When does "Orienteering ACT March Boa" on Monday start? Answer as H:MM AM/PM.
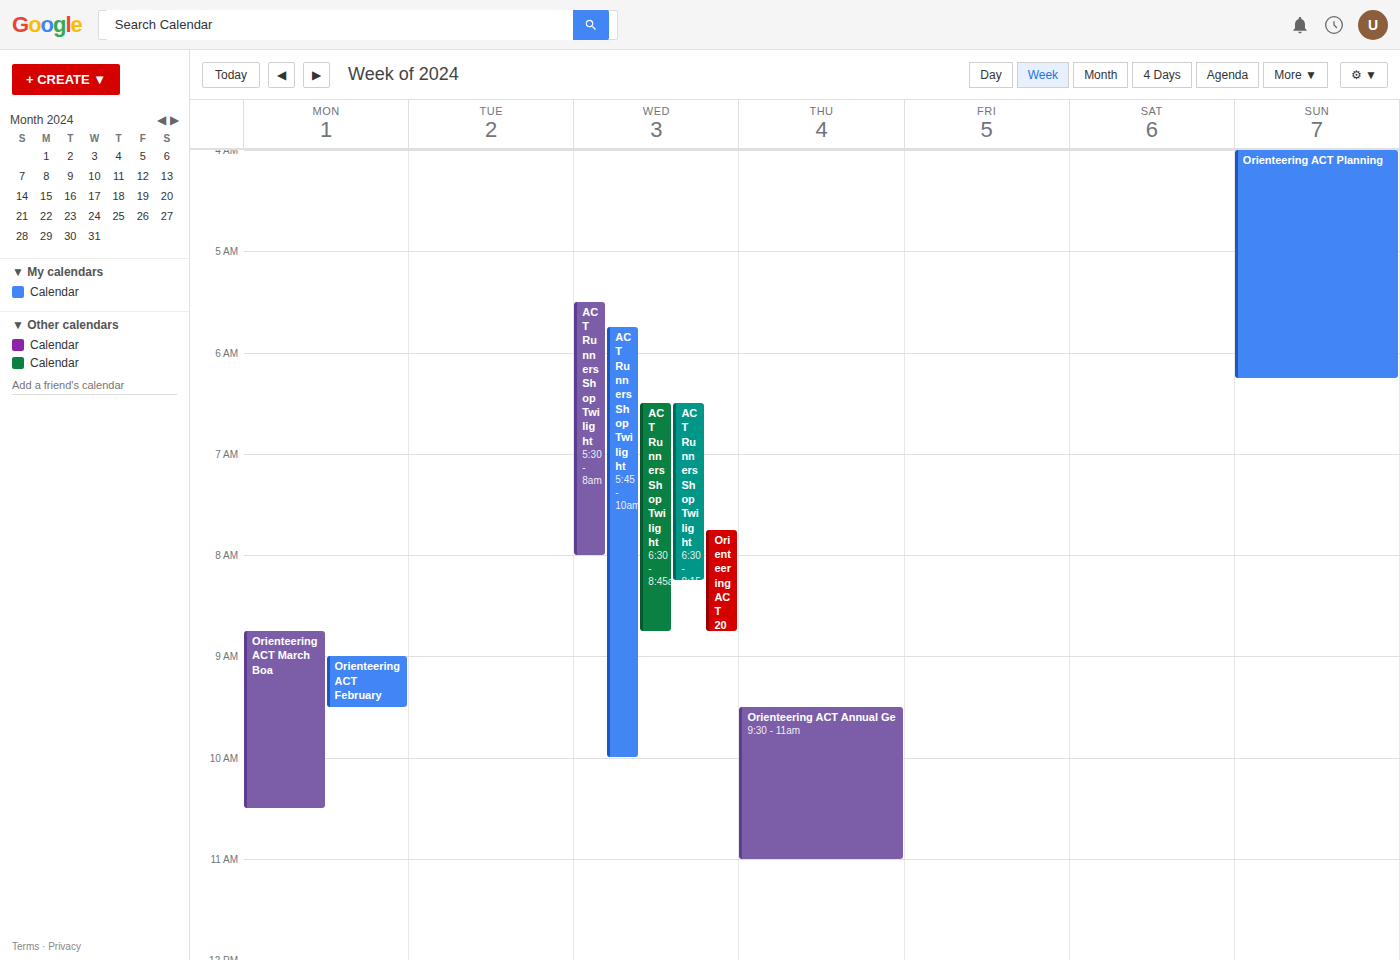
8:45 AM